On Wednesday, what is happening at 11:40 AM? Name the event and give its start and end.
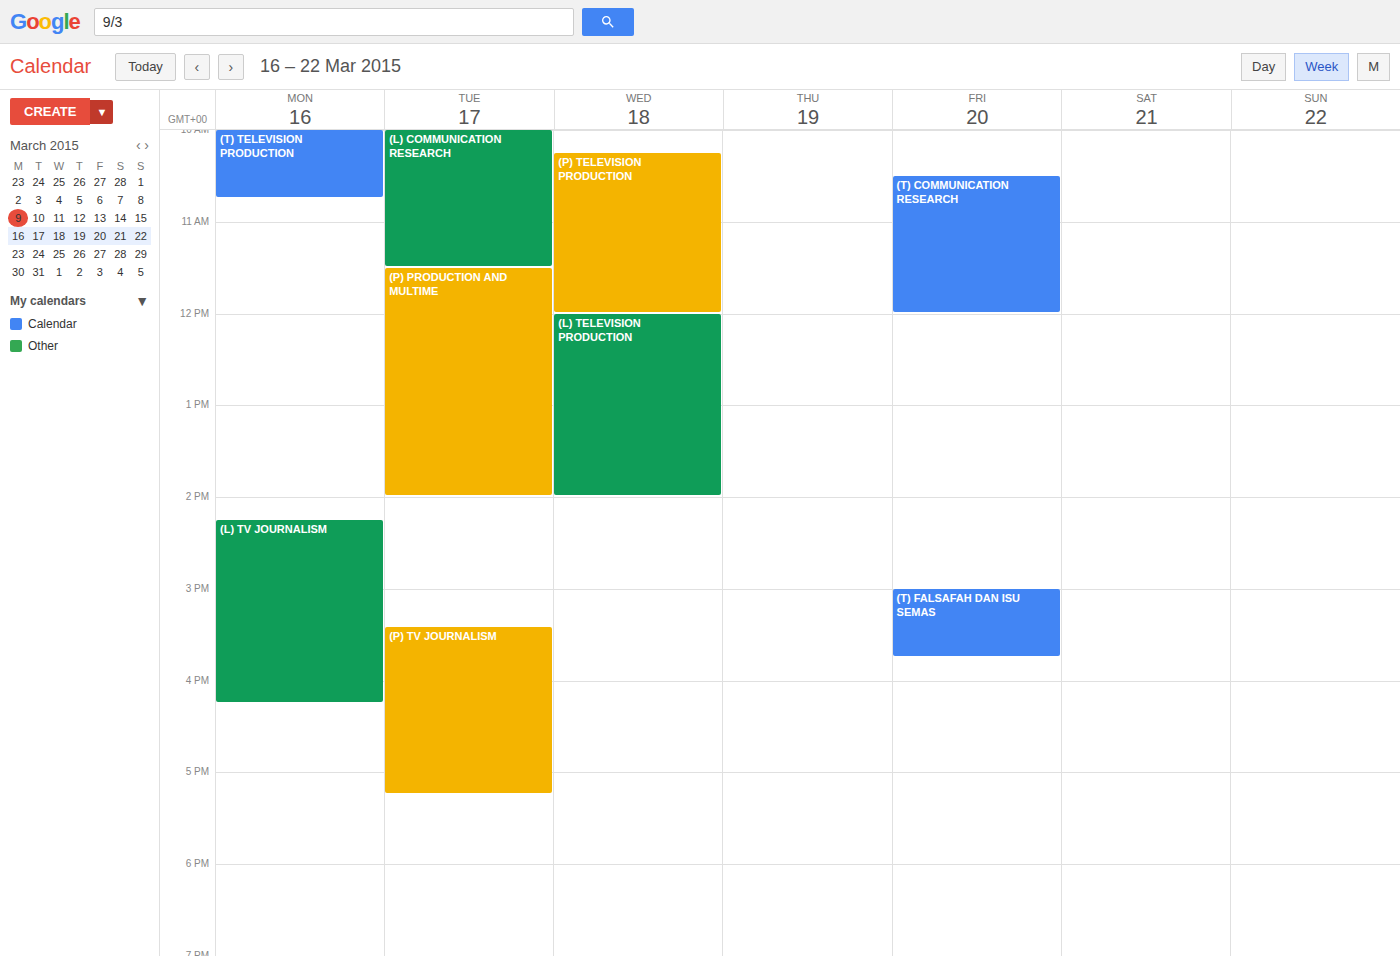
"(P) TELEVISION PRODUCTION", 10:15 AM to 12:00 PM